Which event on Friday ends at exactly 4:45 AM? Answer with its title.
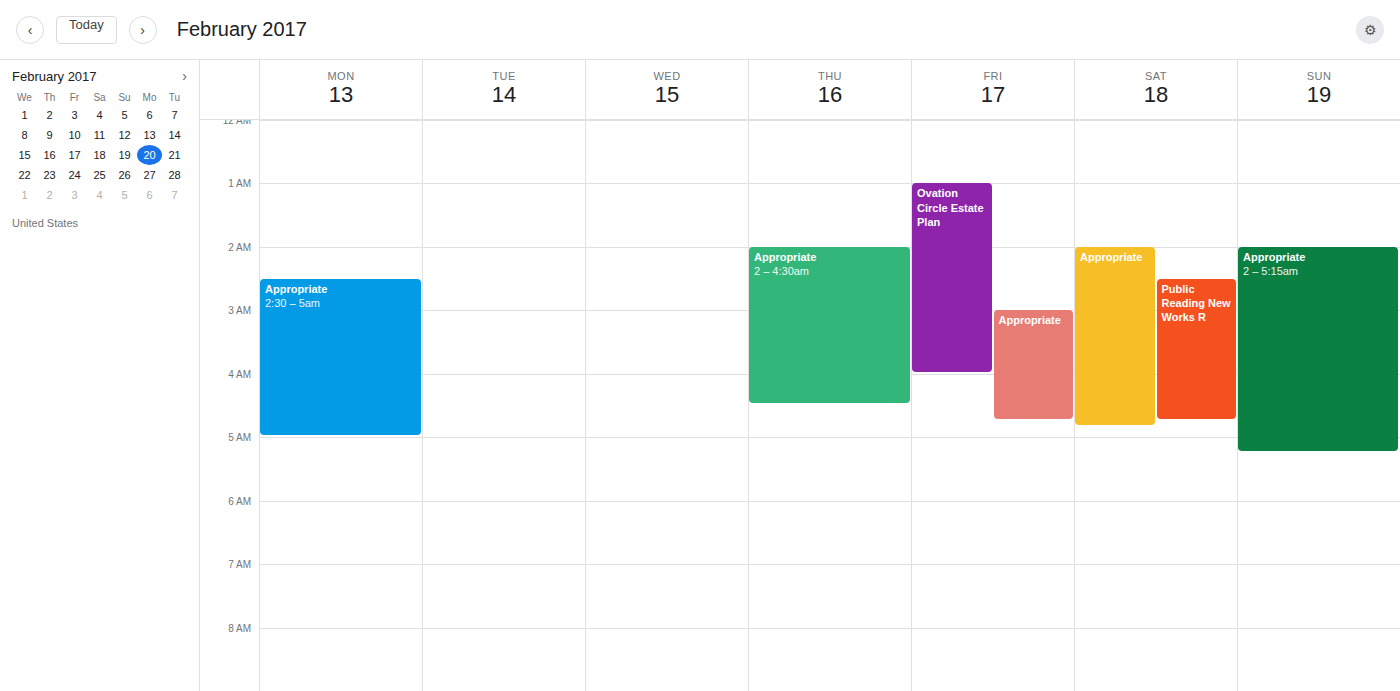
"Appropriate"